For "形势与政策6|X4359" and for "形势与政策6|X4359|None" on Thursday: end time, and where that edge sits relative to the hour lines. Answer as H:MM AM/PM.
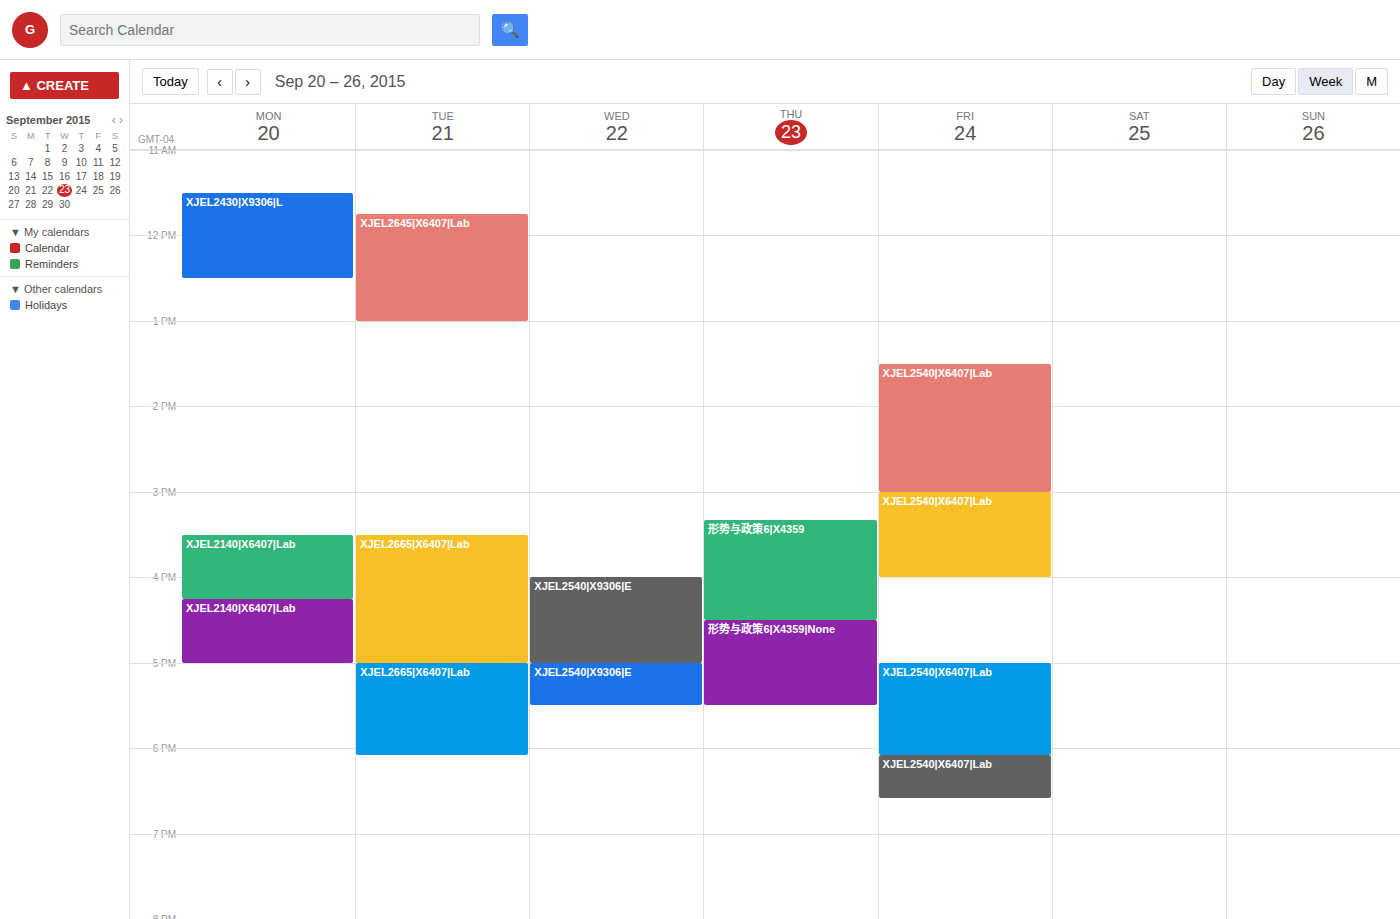
"形势与政策6|X4359": 4:30 PM, halfway between the 4 PM and 5 PM lines. "形势与政策6|X4359|None": 5:30 PM, halfway between the 5 PM and 6 PM lines.